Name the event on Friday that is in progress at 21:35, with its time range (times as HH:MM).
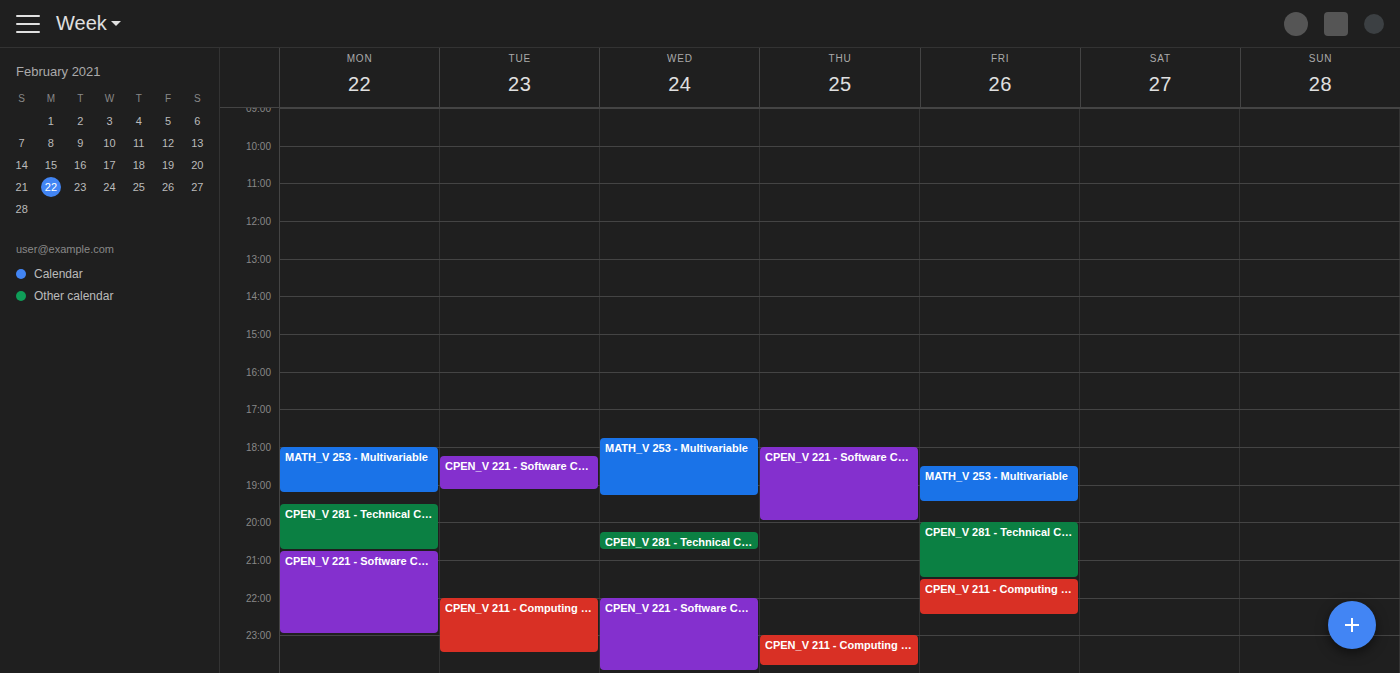
"CPEN_V 211 - Computing Sys", 21:30 to 22:30